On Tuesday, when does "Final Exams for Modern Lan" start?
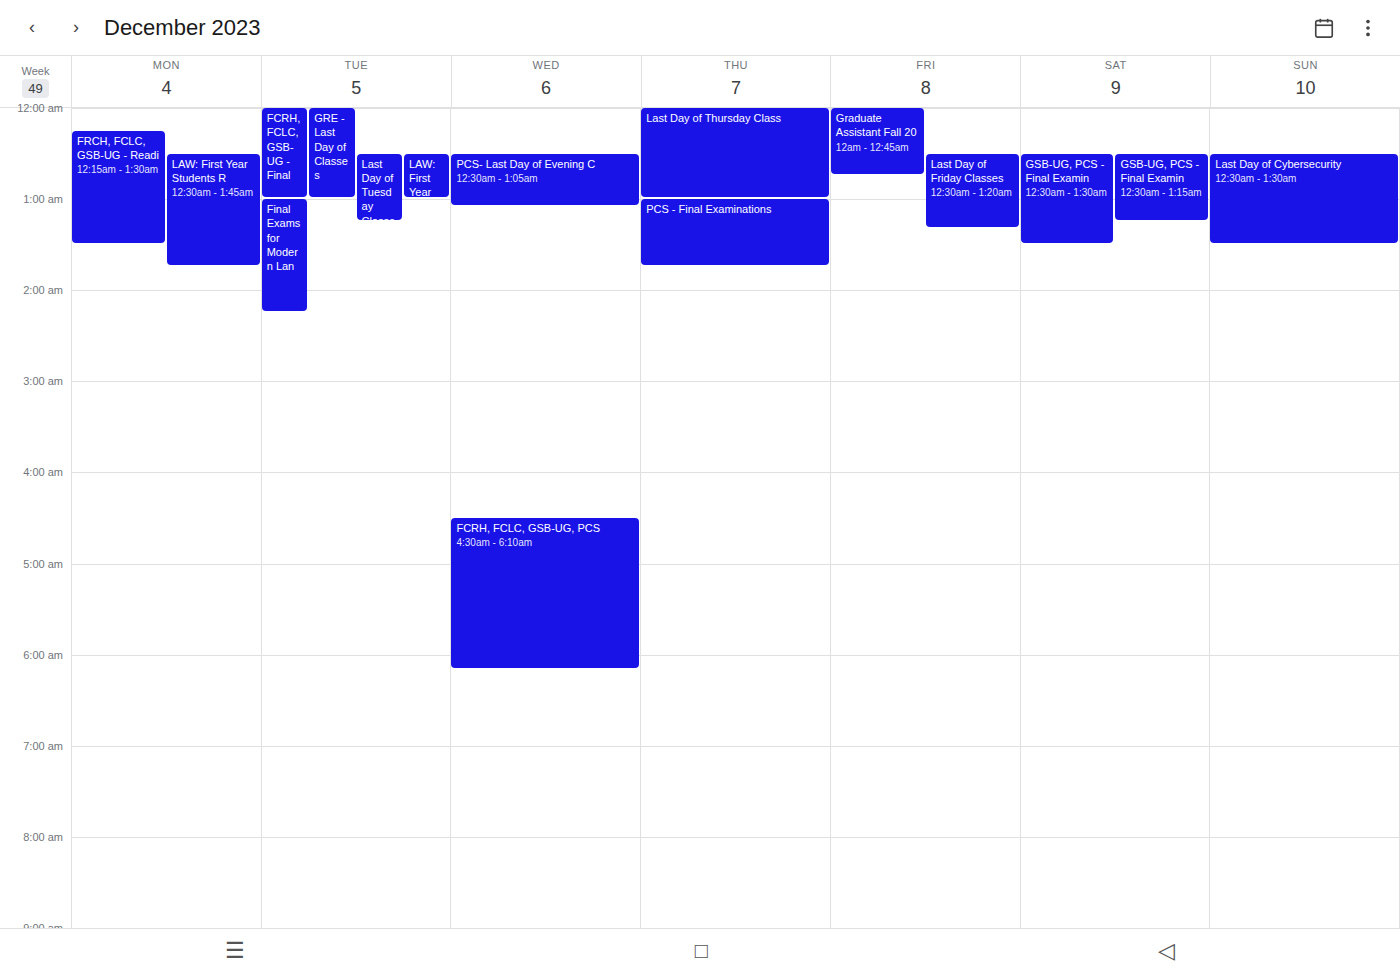
1:00 AM